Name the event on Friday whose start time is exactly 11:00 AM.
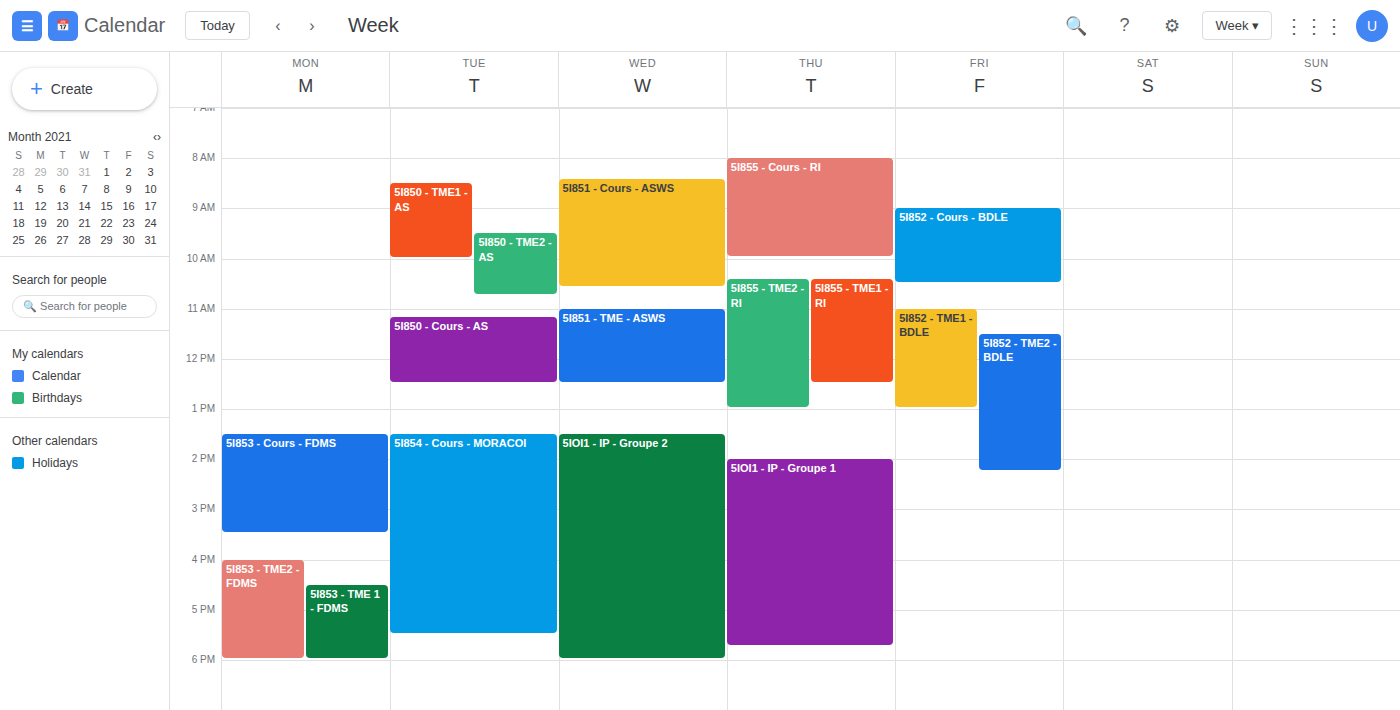
"5I852 - TME1 - BDLE"